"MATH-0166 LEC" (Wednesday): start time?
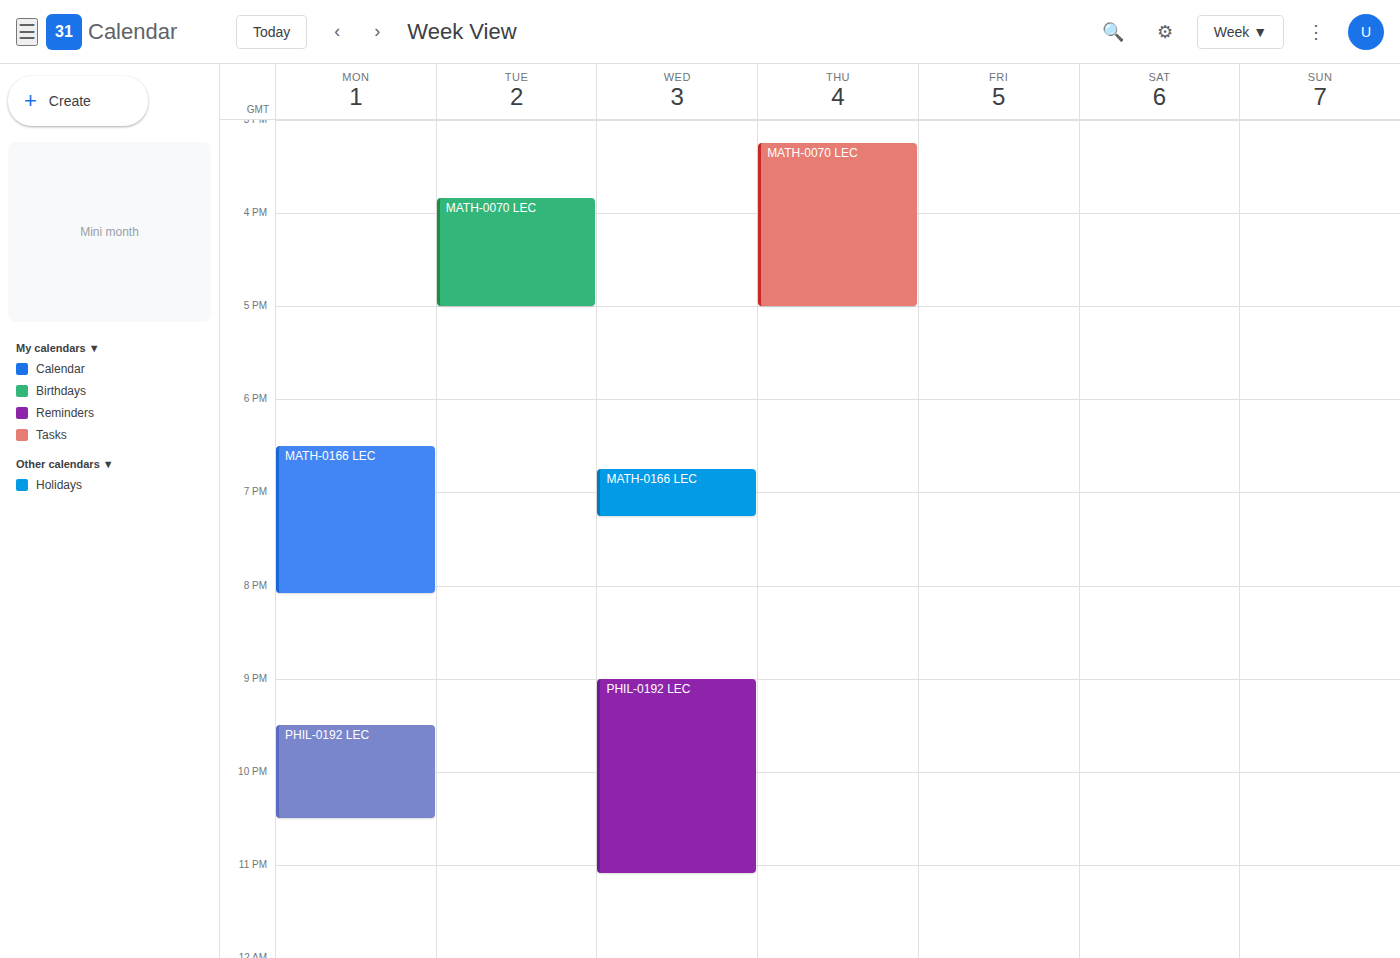
6:45 PM